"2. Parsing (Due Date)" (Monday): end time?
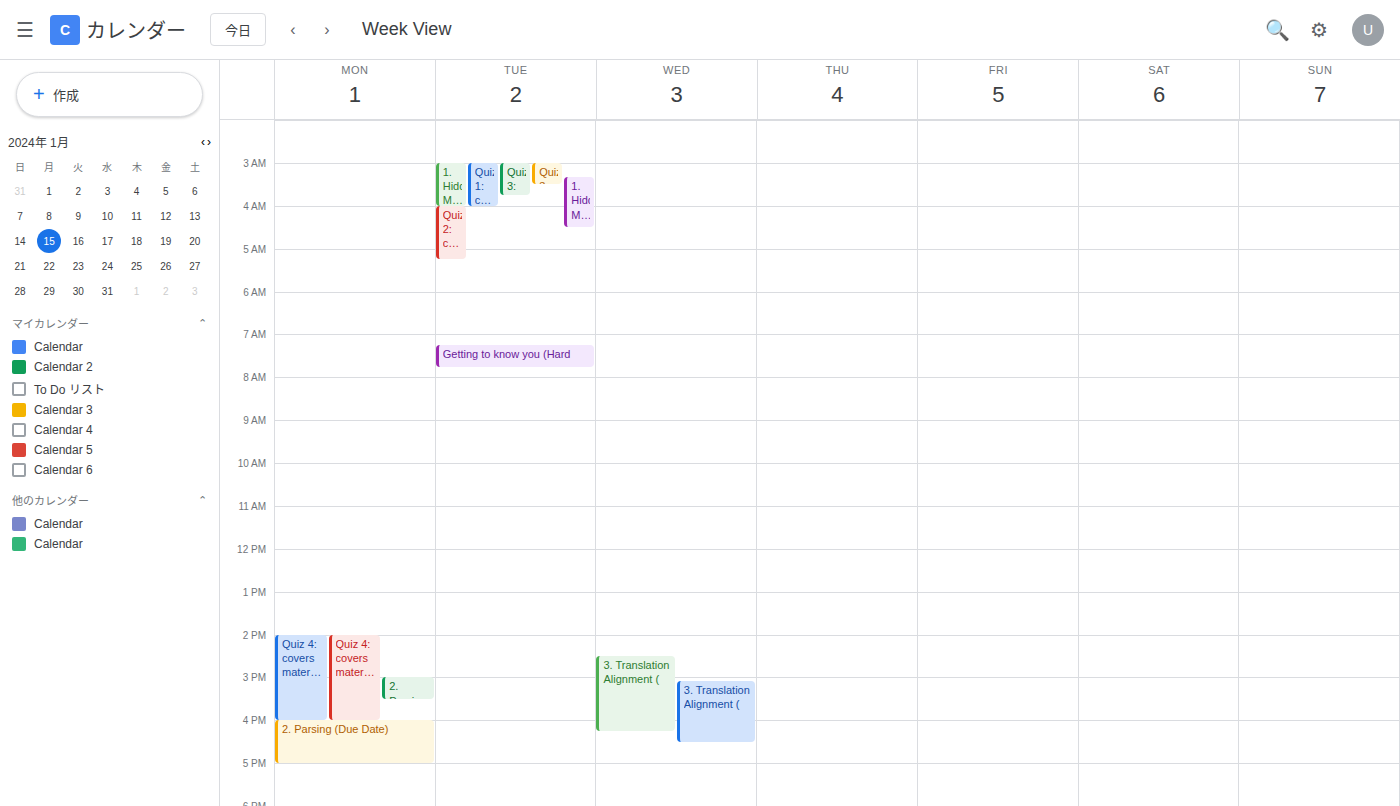
5:00 PM